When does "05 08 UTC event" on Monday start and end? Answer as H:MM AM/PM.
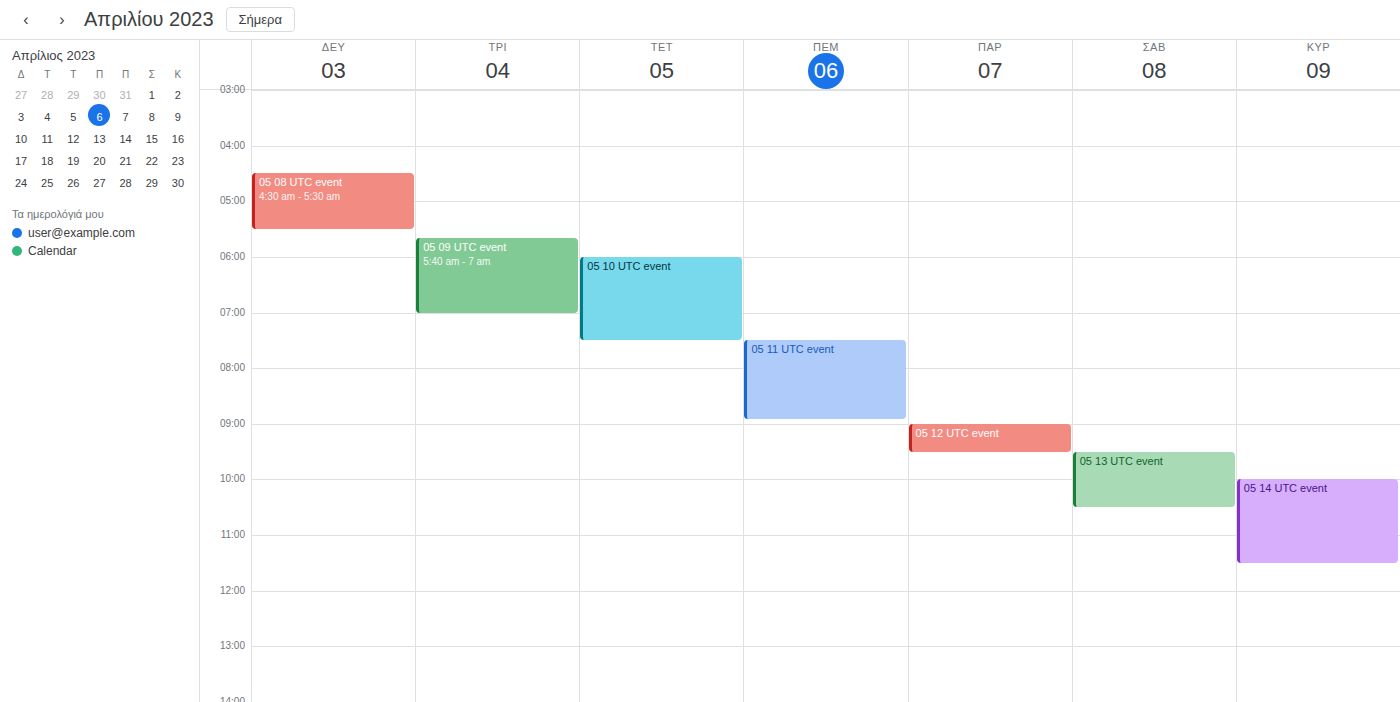
4:30 AM to 5:30 AM